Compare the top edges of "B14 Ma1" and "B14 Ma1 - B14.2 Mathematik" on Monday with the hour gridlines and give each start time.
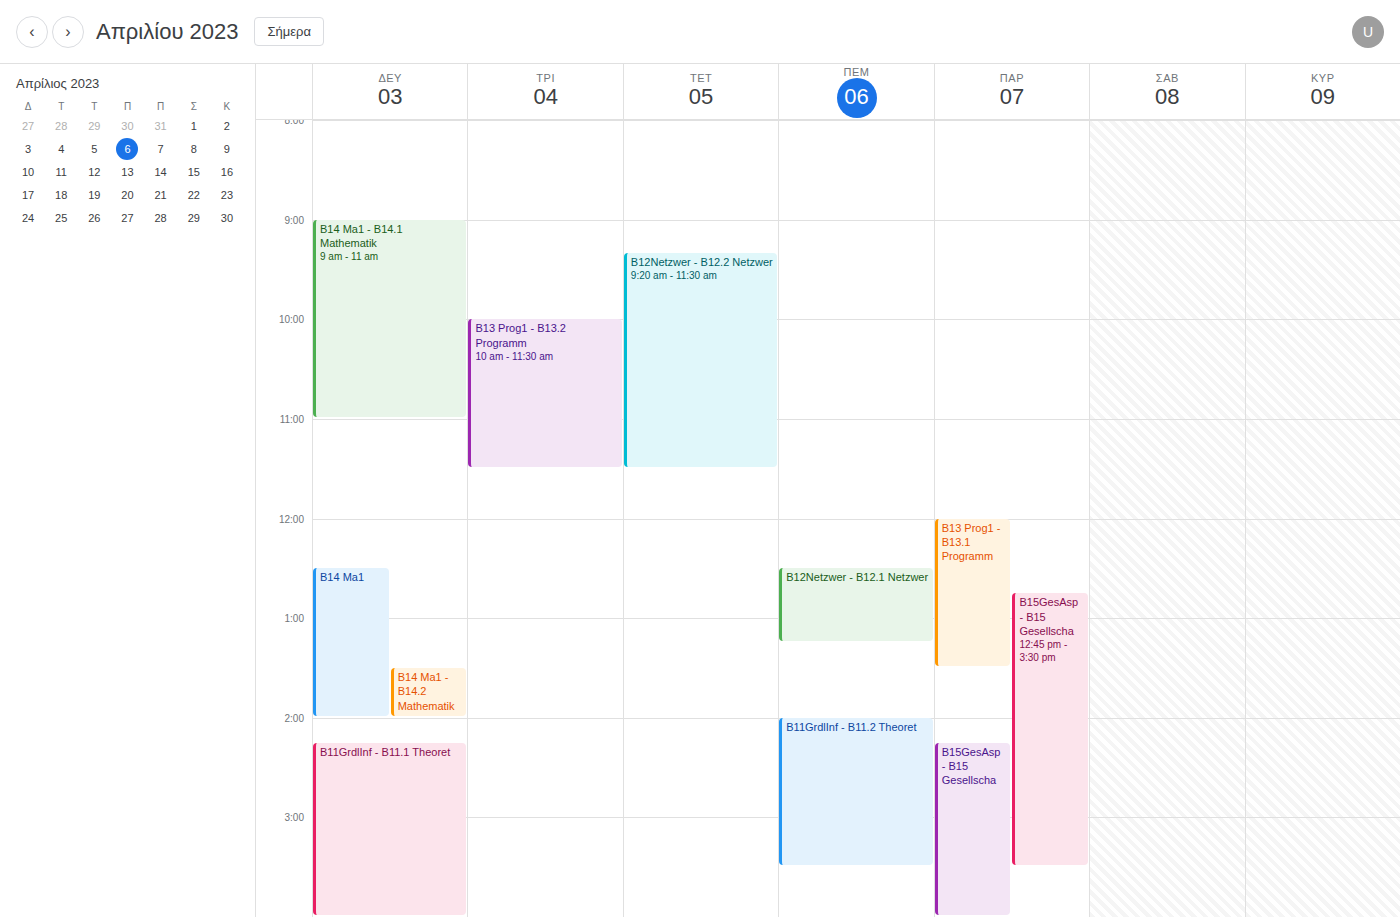
"B14 Ma1": 12:30, halfway between the 12:00 and 13:00 lines. "B14 Ma1 - B14.2 Mathematik": 13:30, halfway between the 13:00 and 14:00 lines.